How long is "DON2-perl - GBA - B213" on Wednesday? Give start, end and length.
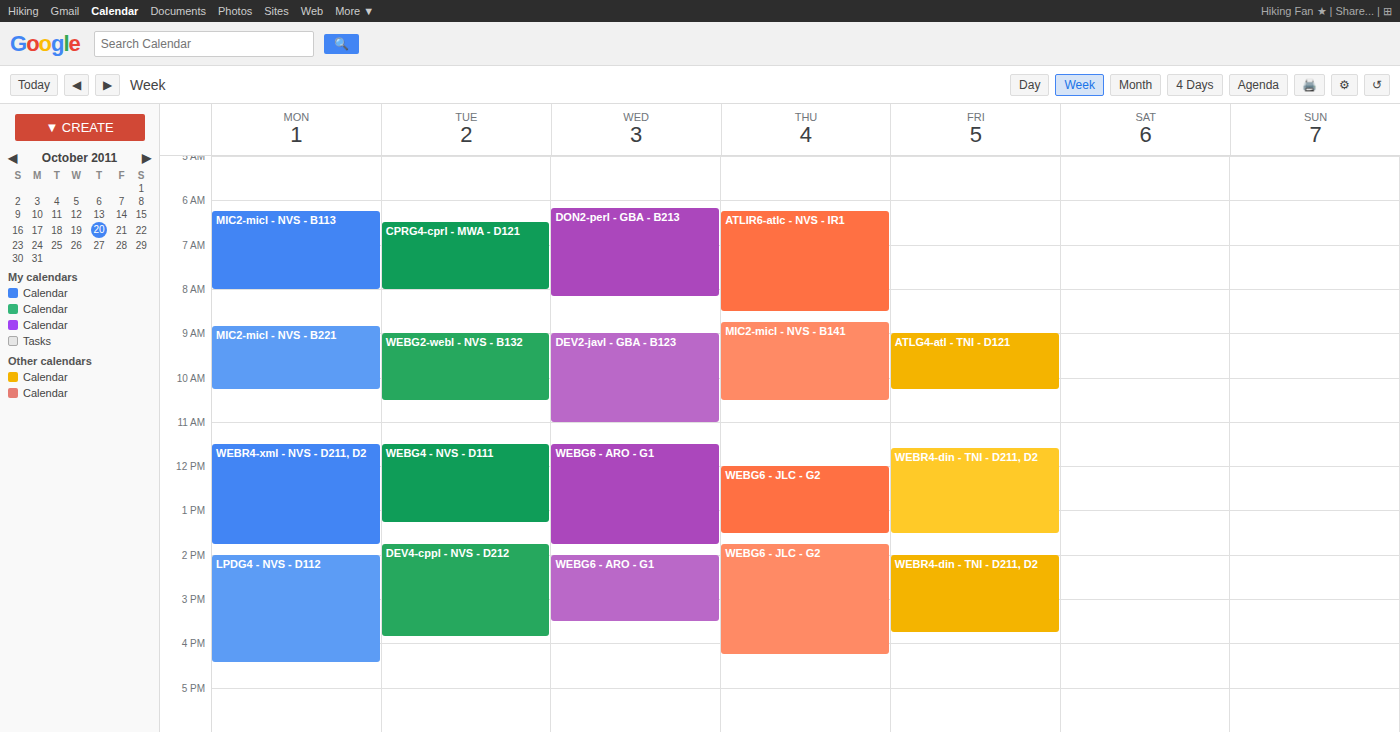
6:10 AM to 8:10 AM, 2 hours